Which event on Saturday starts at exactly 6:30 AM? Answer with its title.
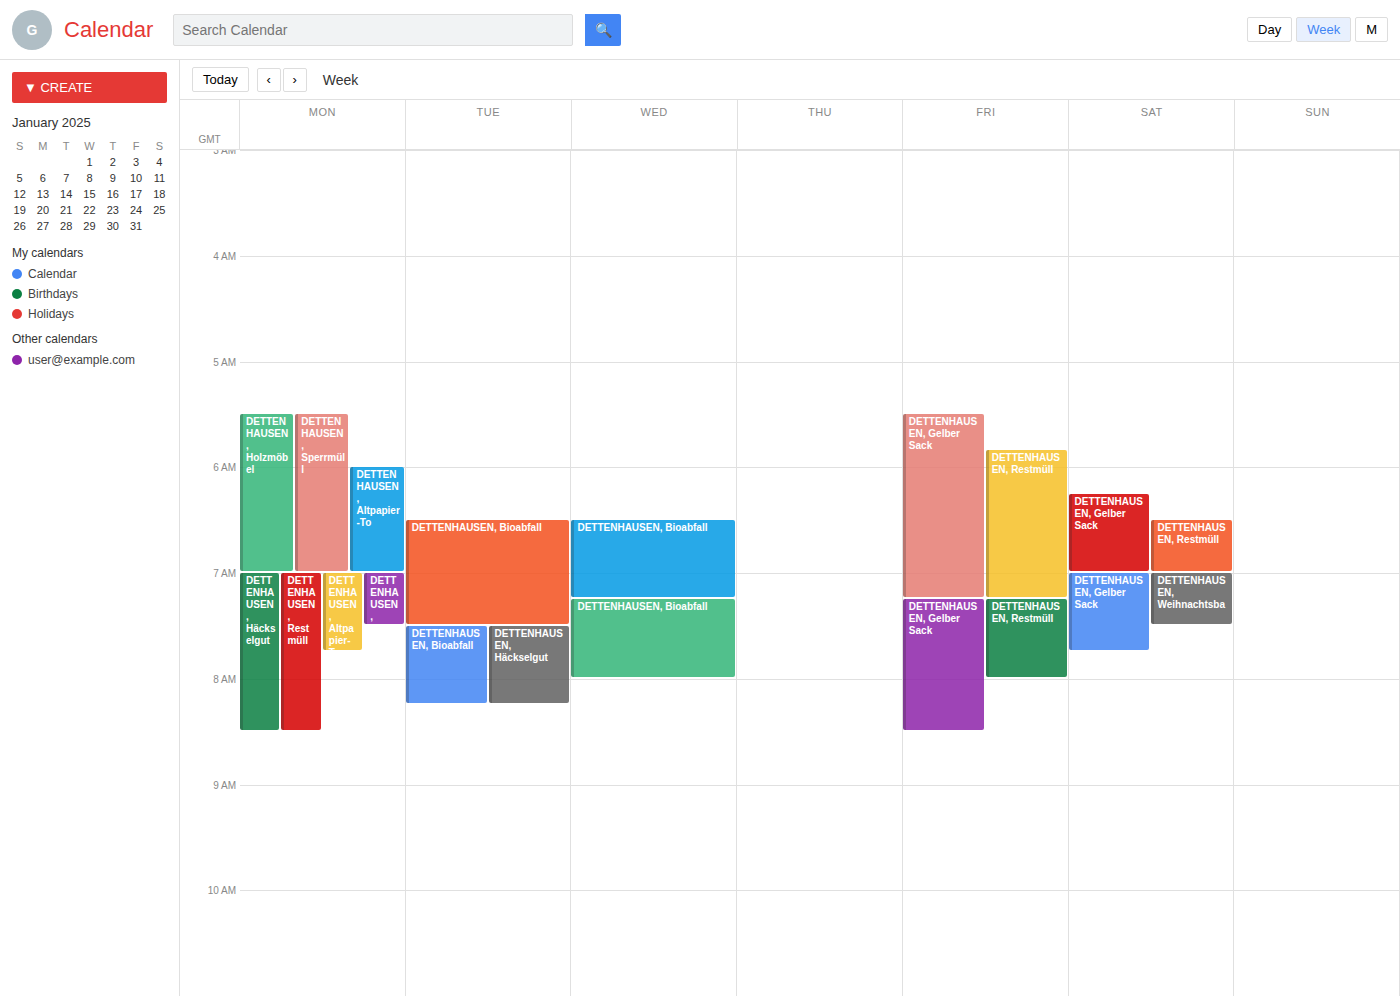
"DETTENHAUSEN, Restmüll"